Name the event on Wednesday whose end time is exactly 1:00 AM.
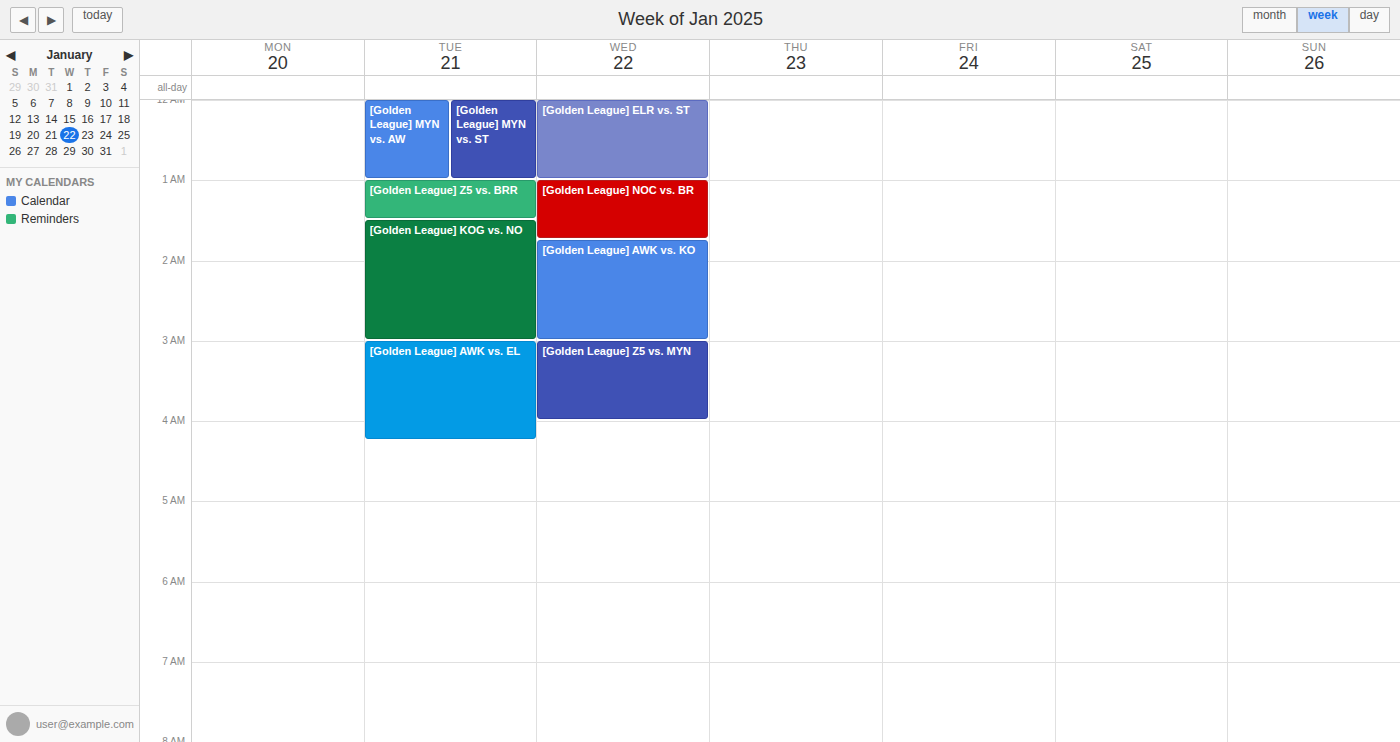
"[Golden League] ELR vs. ST"